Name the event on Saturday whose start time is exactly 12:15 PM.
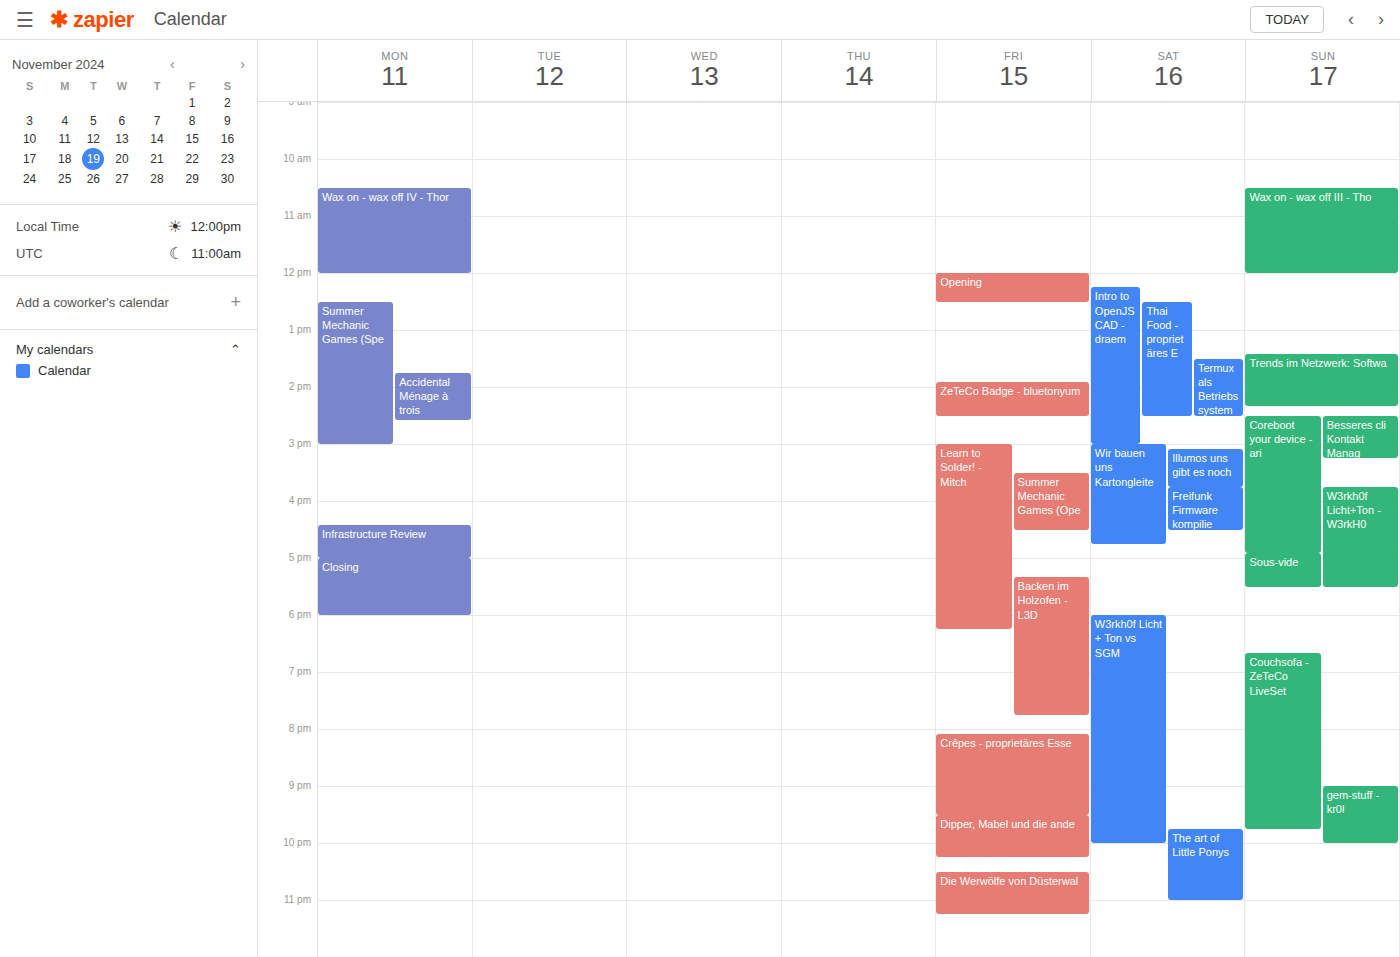
"Intro to OpenJSCAD - draem"